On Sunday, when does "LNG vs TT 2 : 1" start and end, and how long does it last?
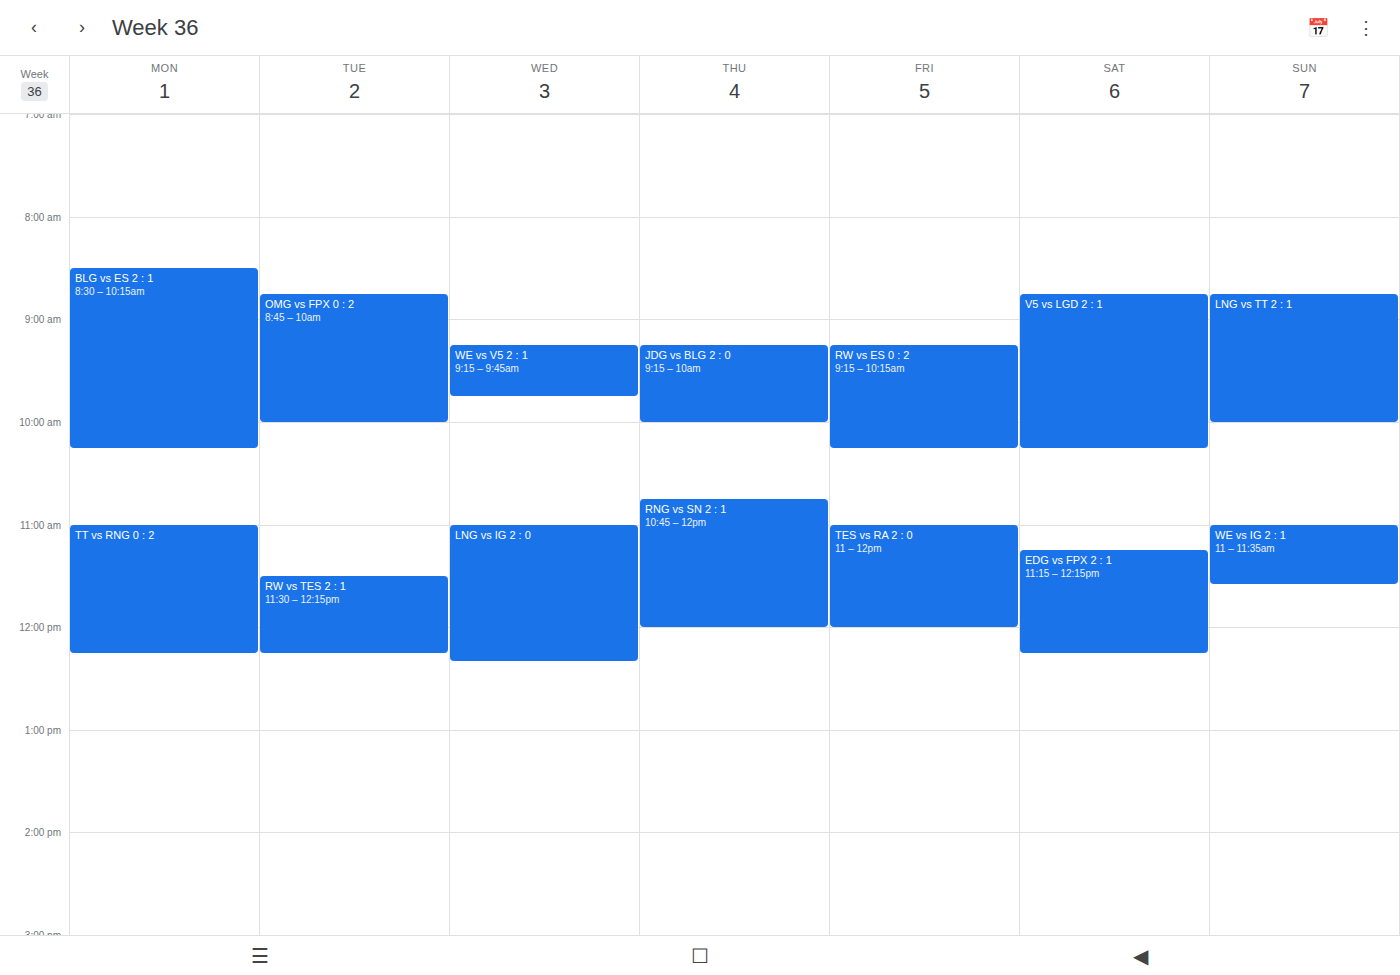
8:45 AM to 10:00 AM, 1 hour 15 minutes